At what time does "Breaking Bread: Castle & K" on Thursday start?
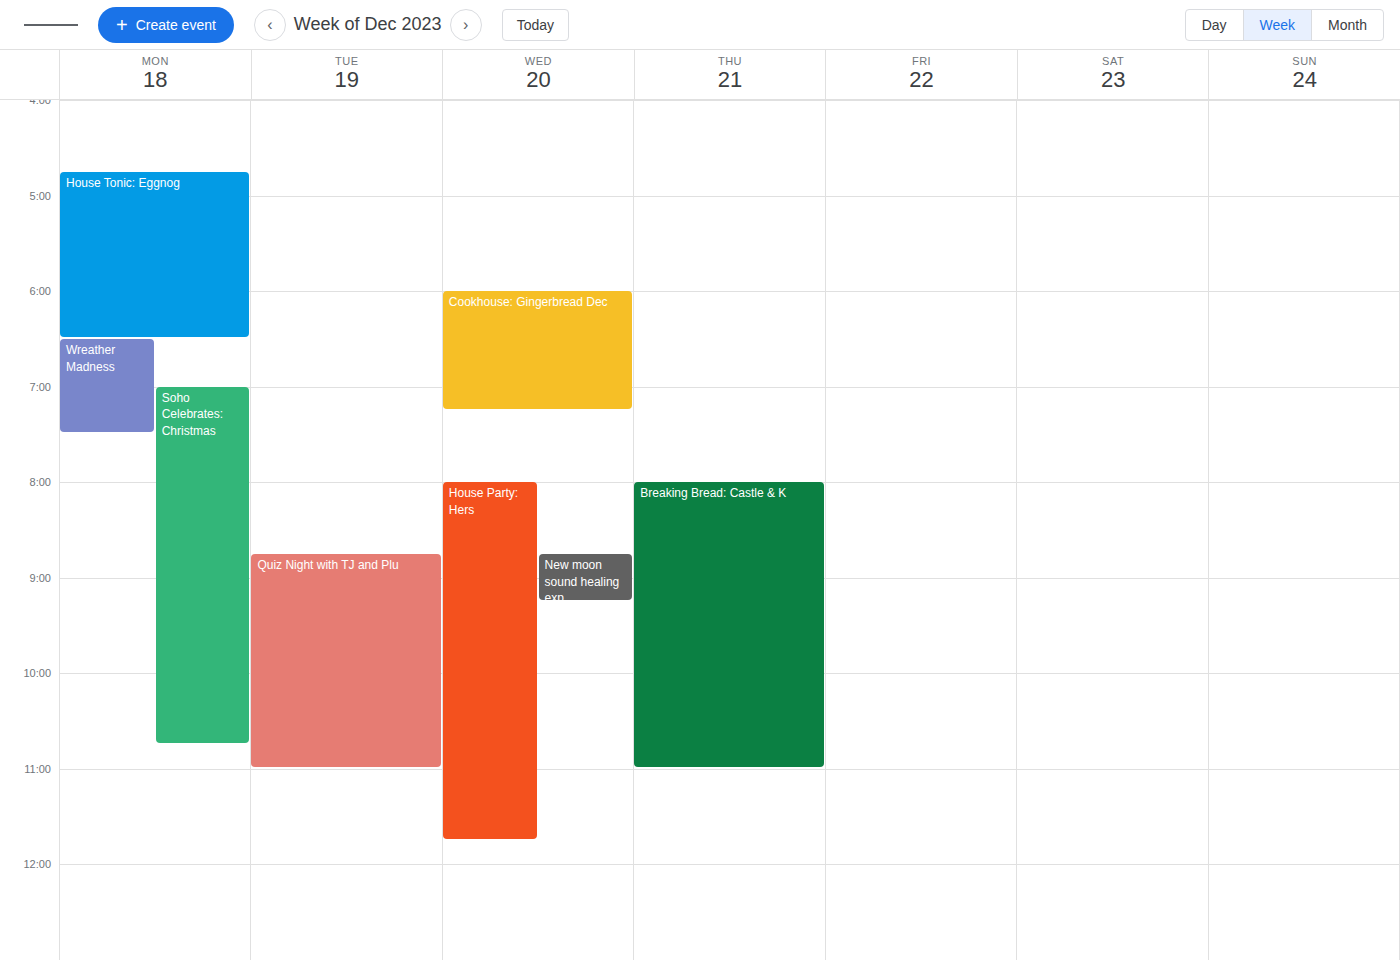
8:00 AM